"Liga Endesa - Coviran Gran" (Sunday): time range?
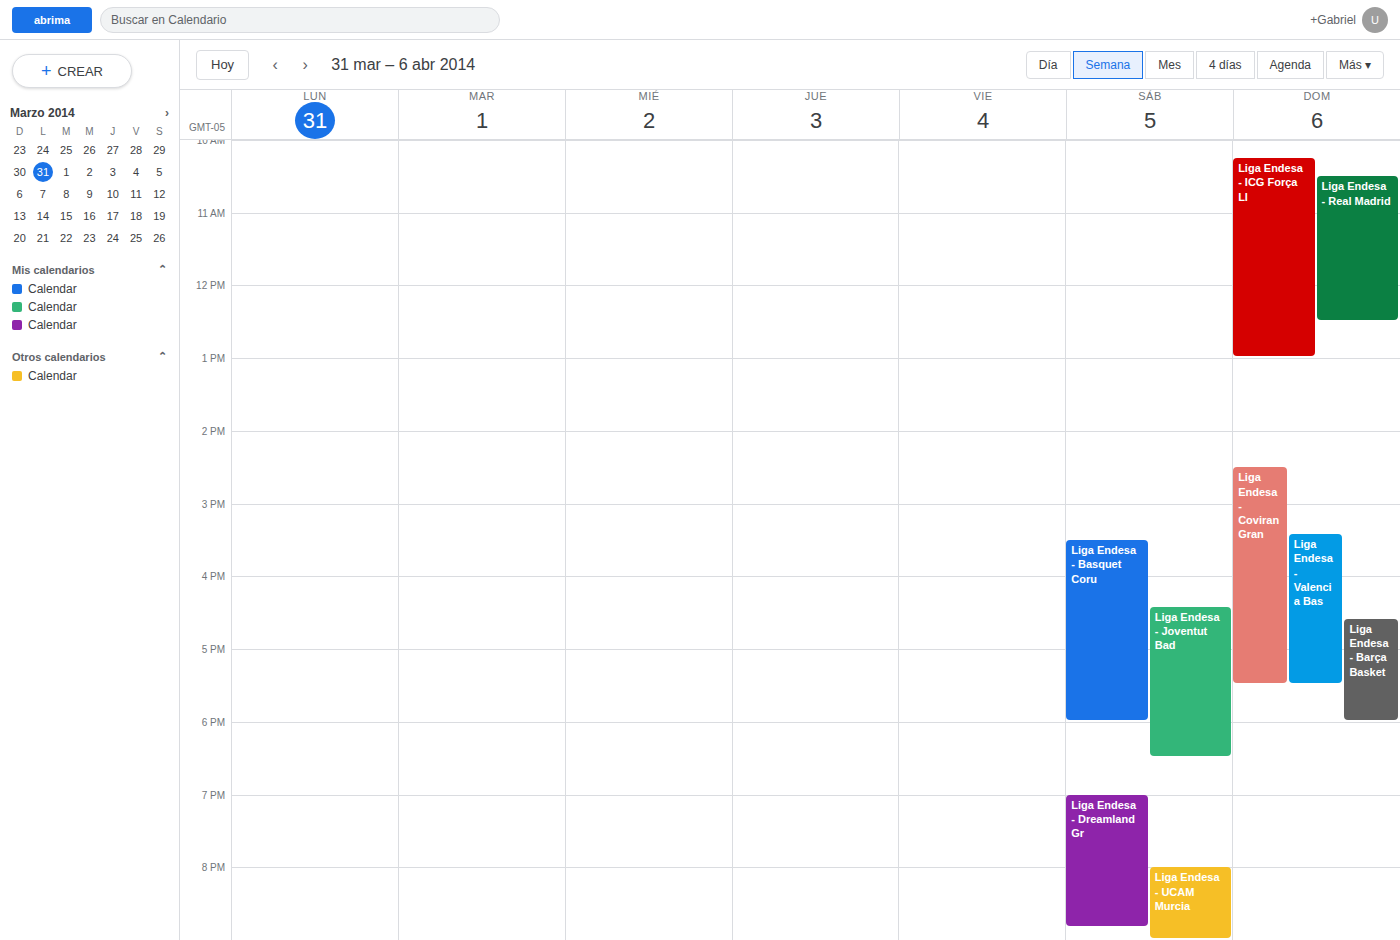
2:30 PM to 5:30 PM